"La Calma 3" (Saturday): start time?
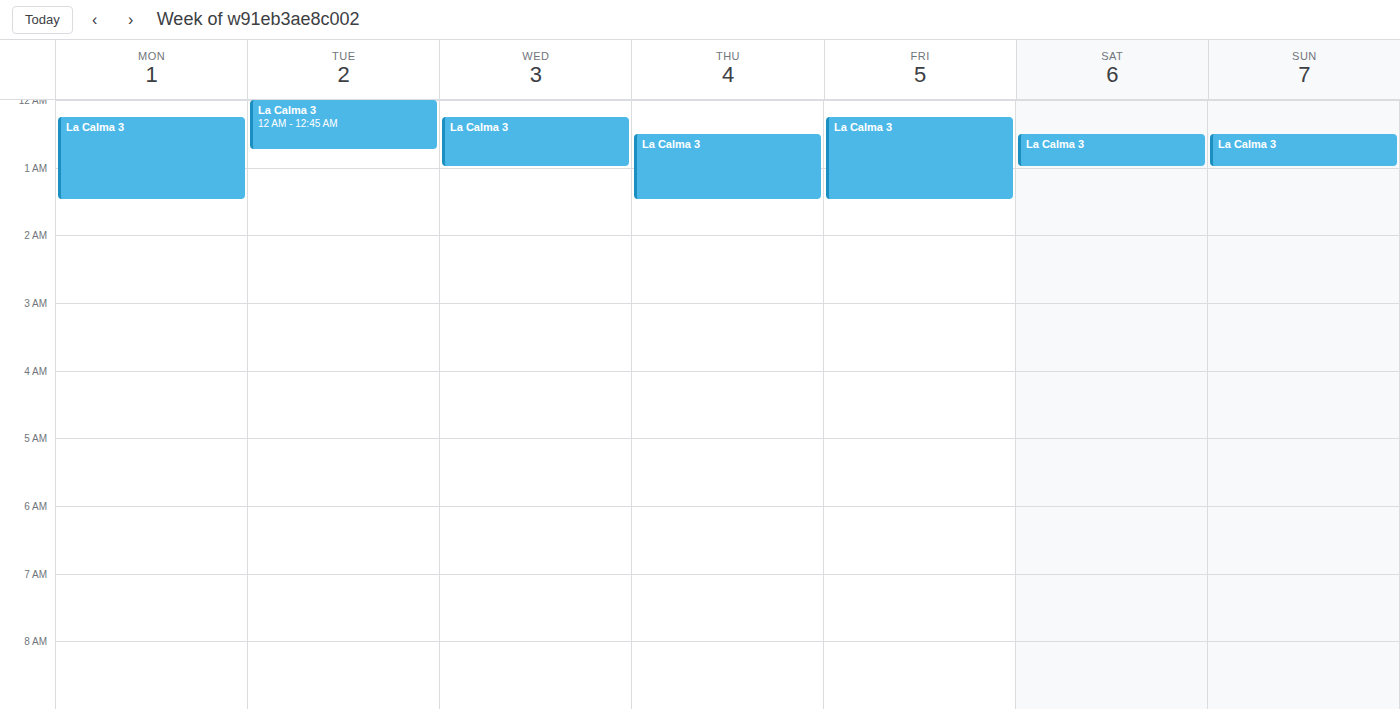
12:30 AM